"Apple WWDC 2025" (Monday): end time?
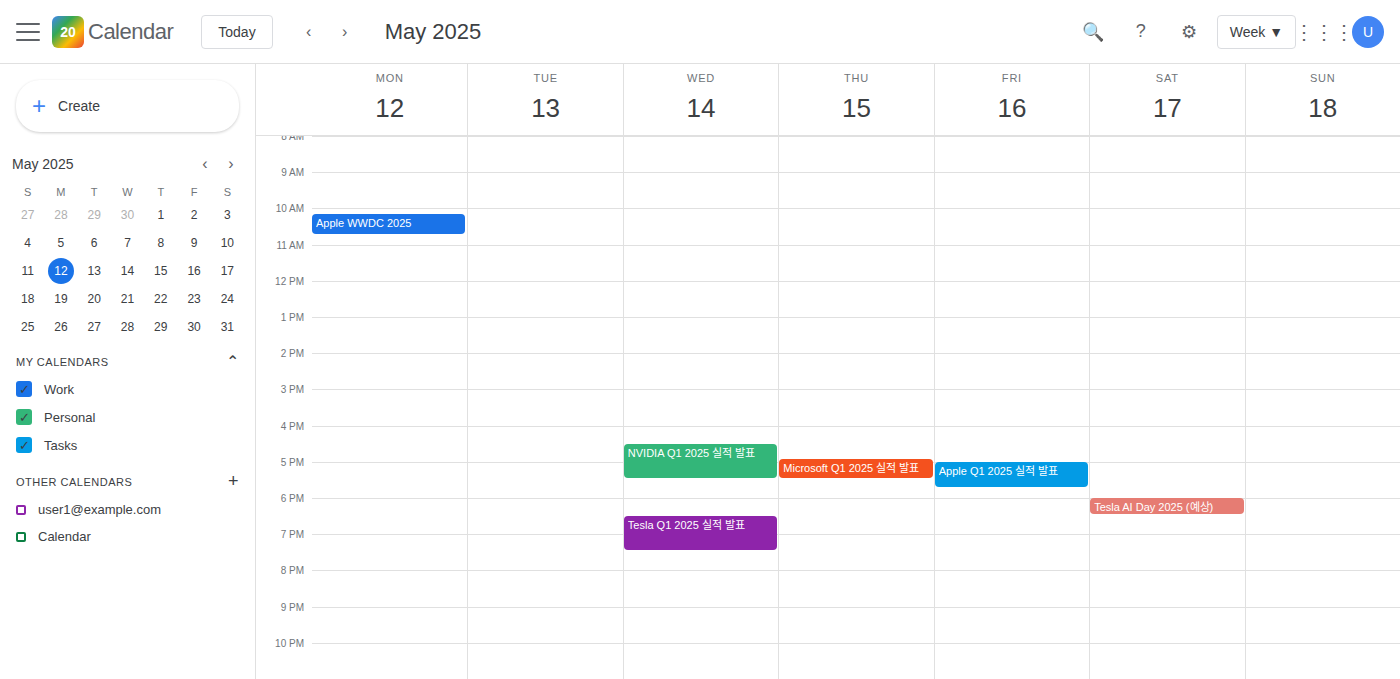
10:45 AM